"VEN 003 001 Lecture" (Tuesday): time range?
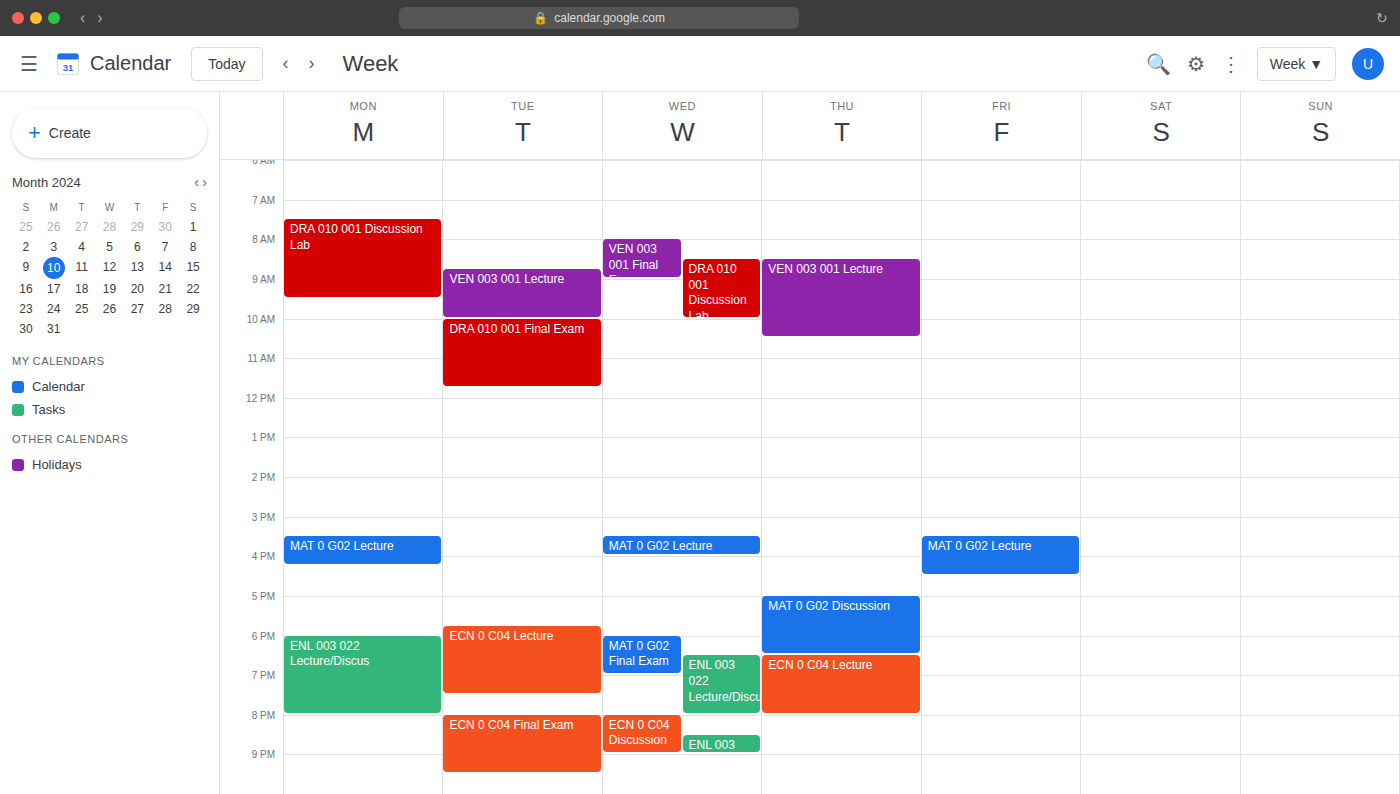
8:45 AM to 10:00 AM